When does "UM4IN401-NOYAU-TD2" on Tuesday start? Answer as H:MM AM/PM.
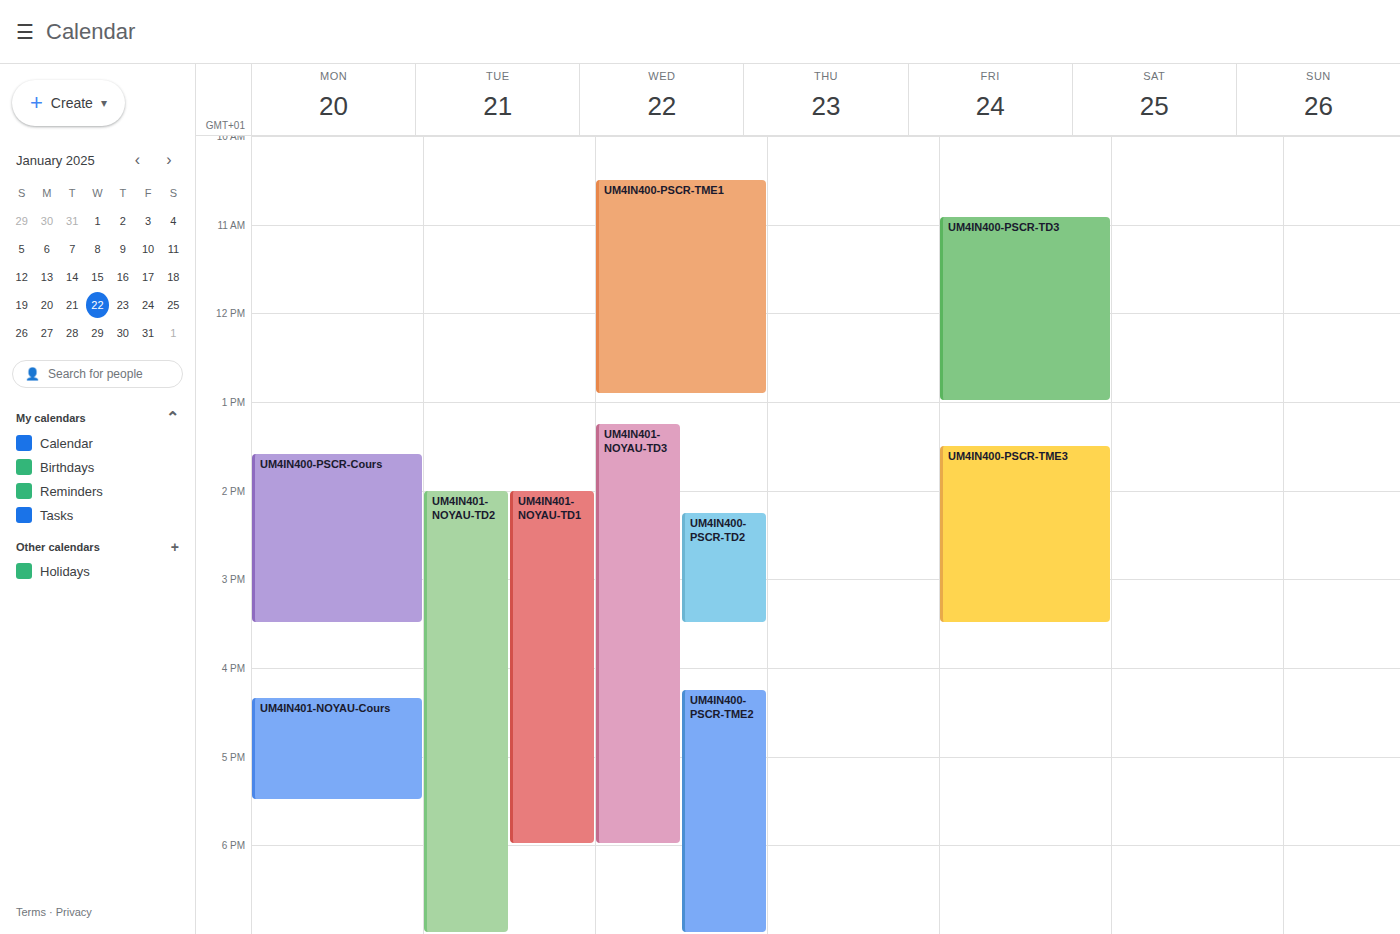
2:00 PM